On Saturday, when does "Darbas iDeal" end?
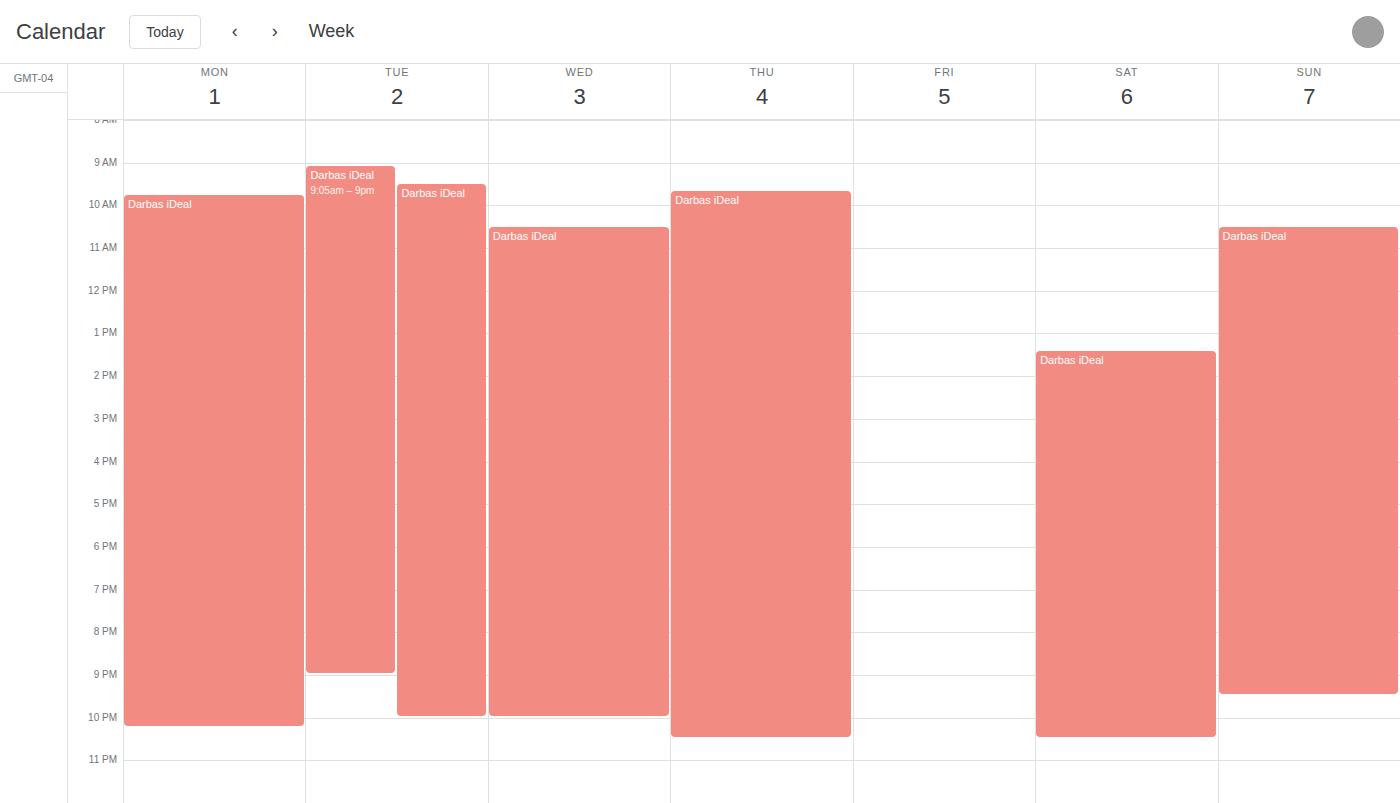
10:30 PM